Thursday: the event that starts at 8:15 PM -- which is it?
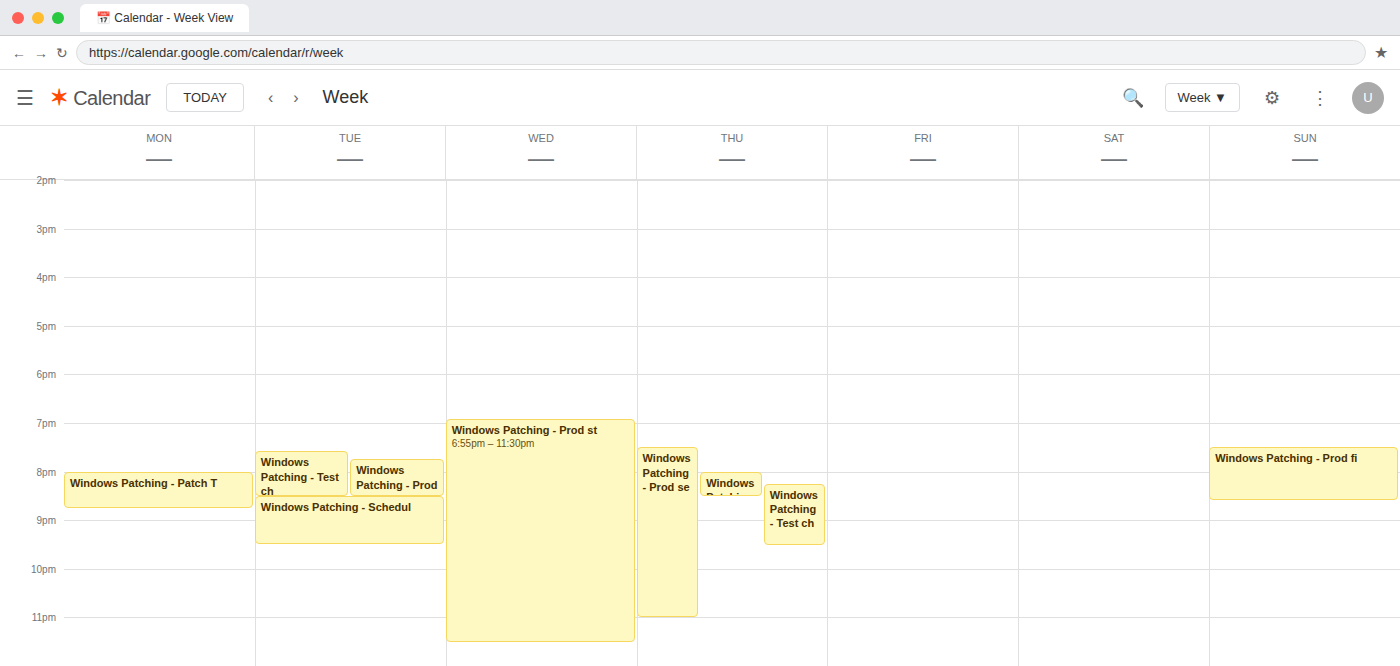
"Windows Patching - Test ch"